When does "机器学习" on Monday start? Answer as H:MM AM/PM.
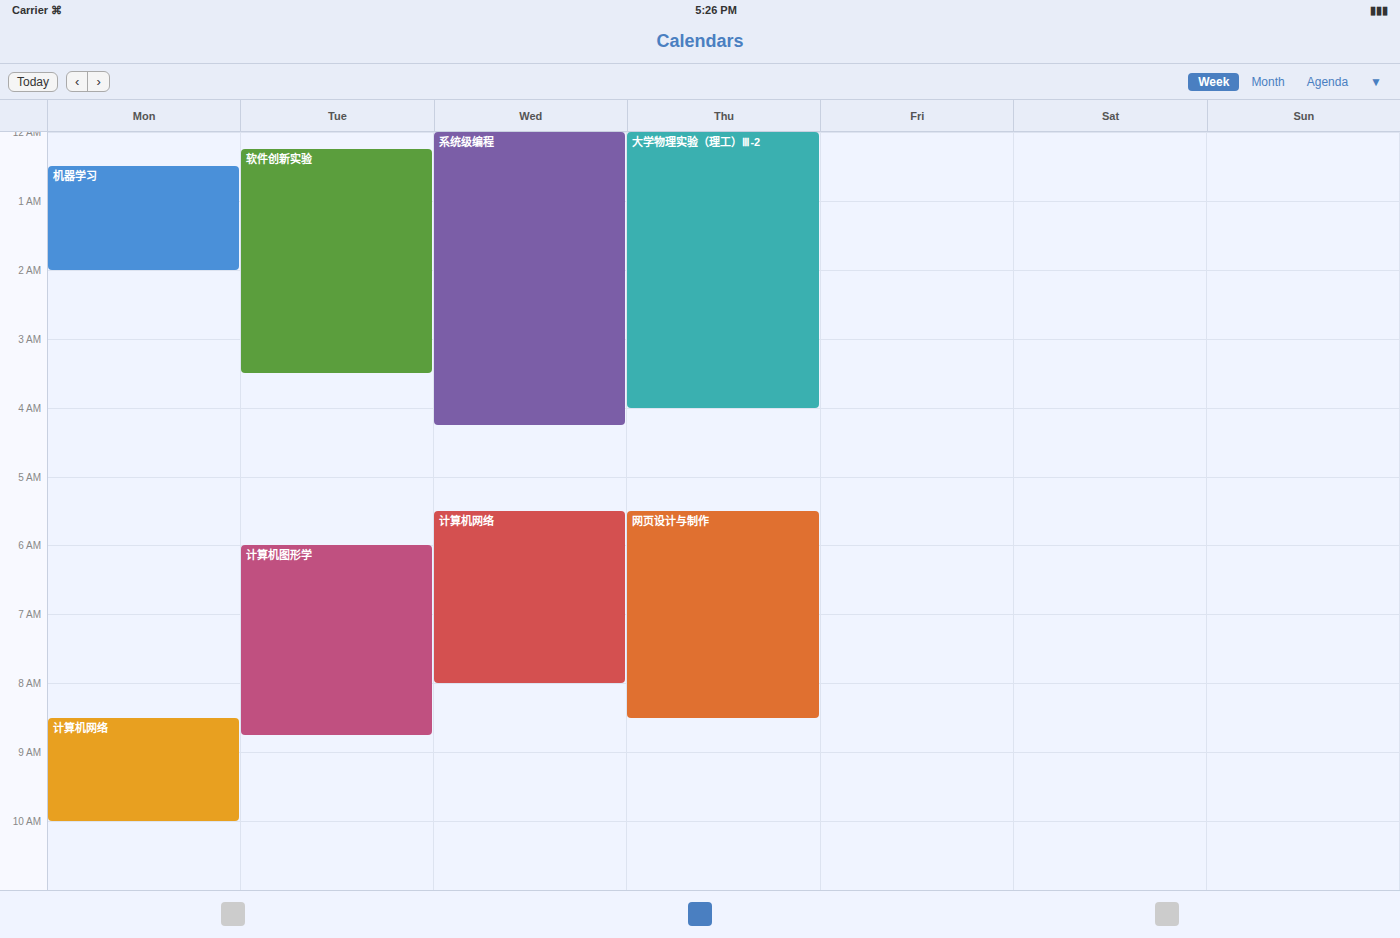
12:30 AM